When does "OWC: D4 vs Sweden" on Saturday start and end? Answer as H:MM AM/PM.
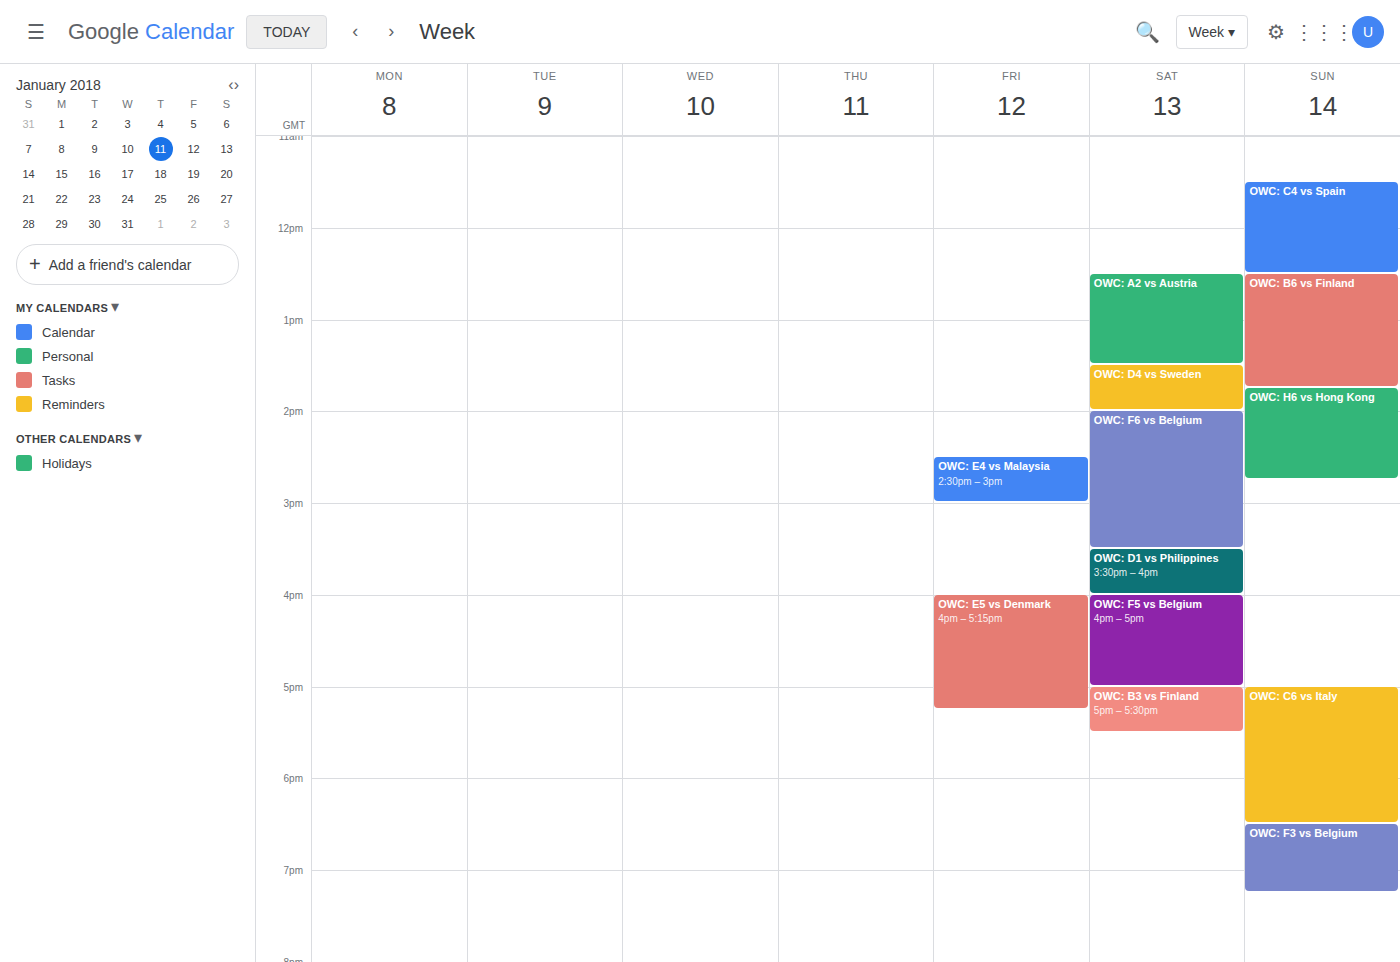
1:30 PM to 2:00 PM